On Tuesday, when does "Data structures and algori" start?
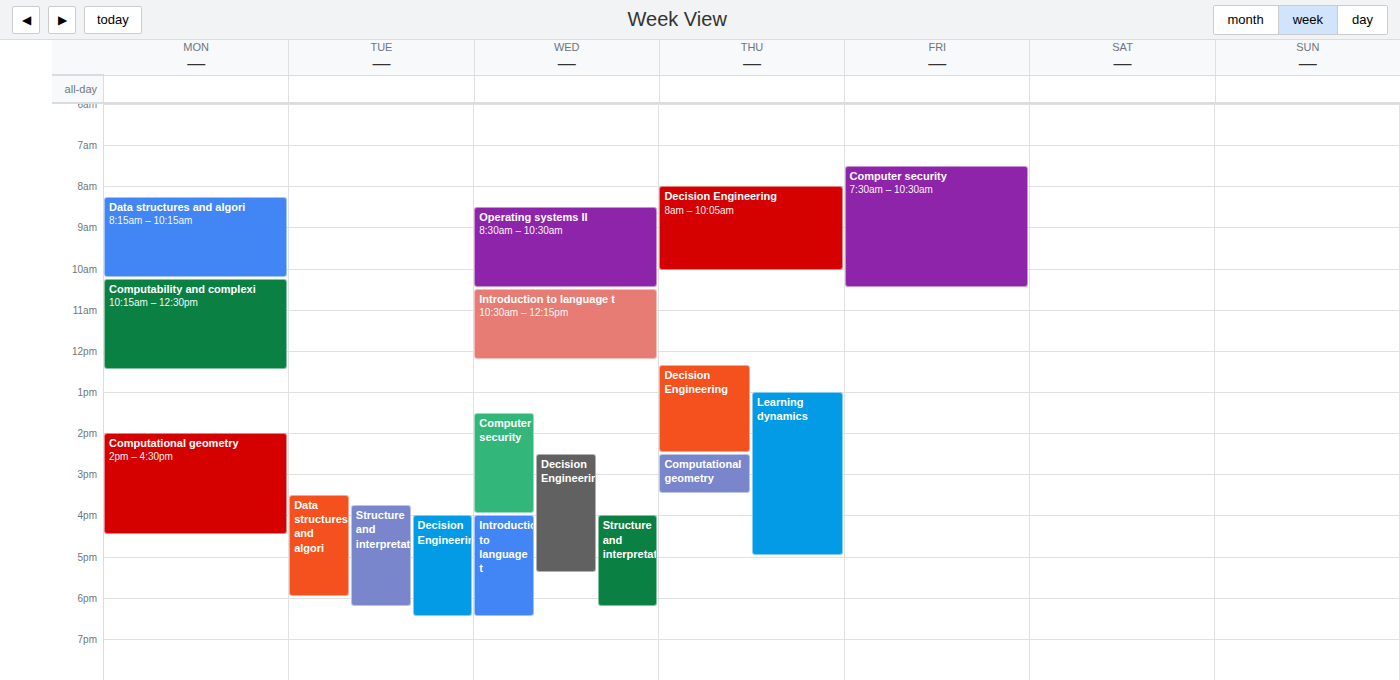
3:30 PM